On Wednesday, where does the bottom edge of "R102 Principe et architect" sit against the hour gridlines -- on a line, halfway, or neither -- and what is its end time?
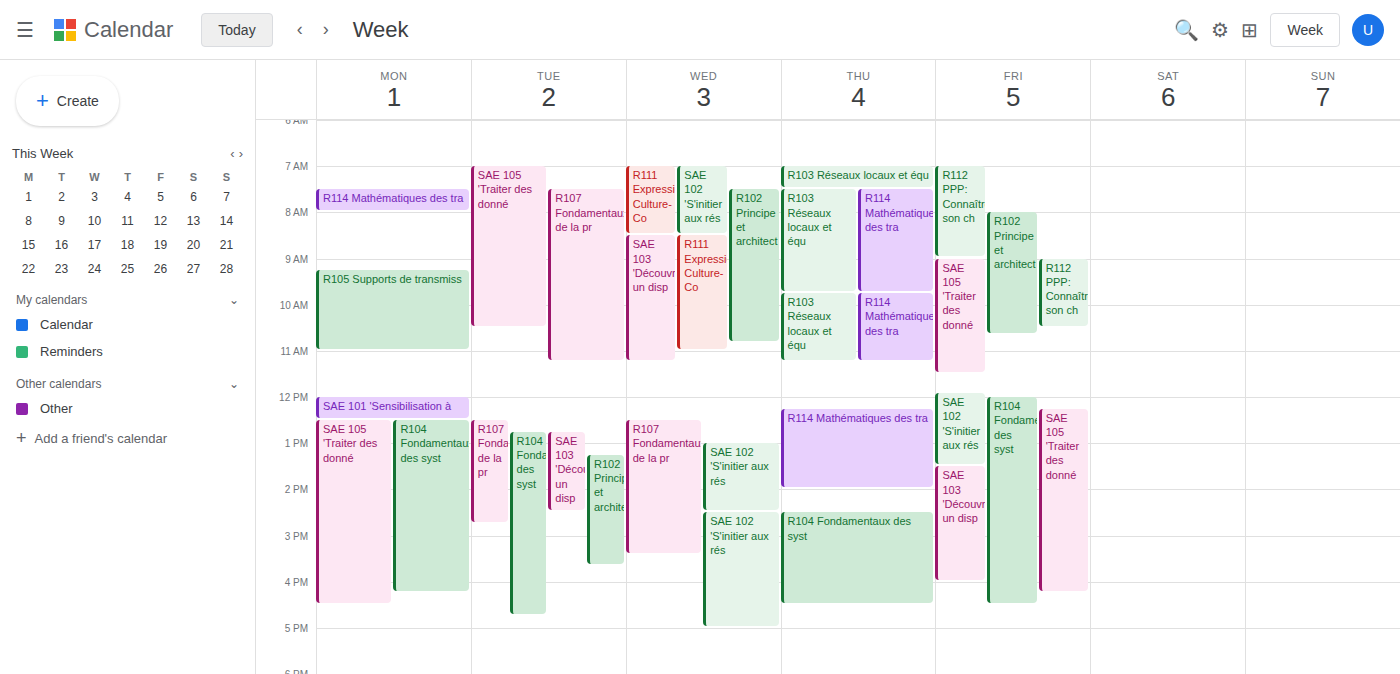
10:50 AM -- neither: 50 minutes below the 10 AM line and 10 minutes above the 11 AM line.